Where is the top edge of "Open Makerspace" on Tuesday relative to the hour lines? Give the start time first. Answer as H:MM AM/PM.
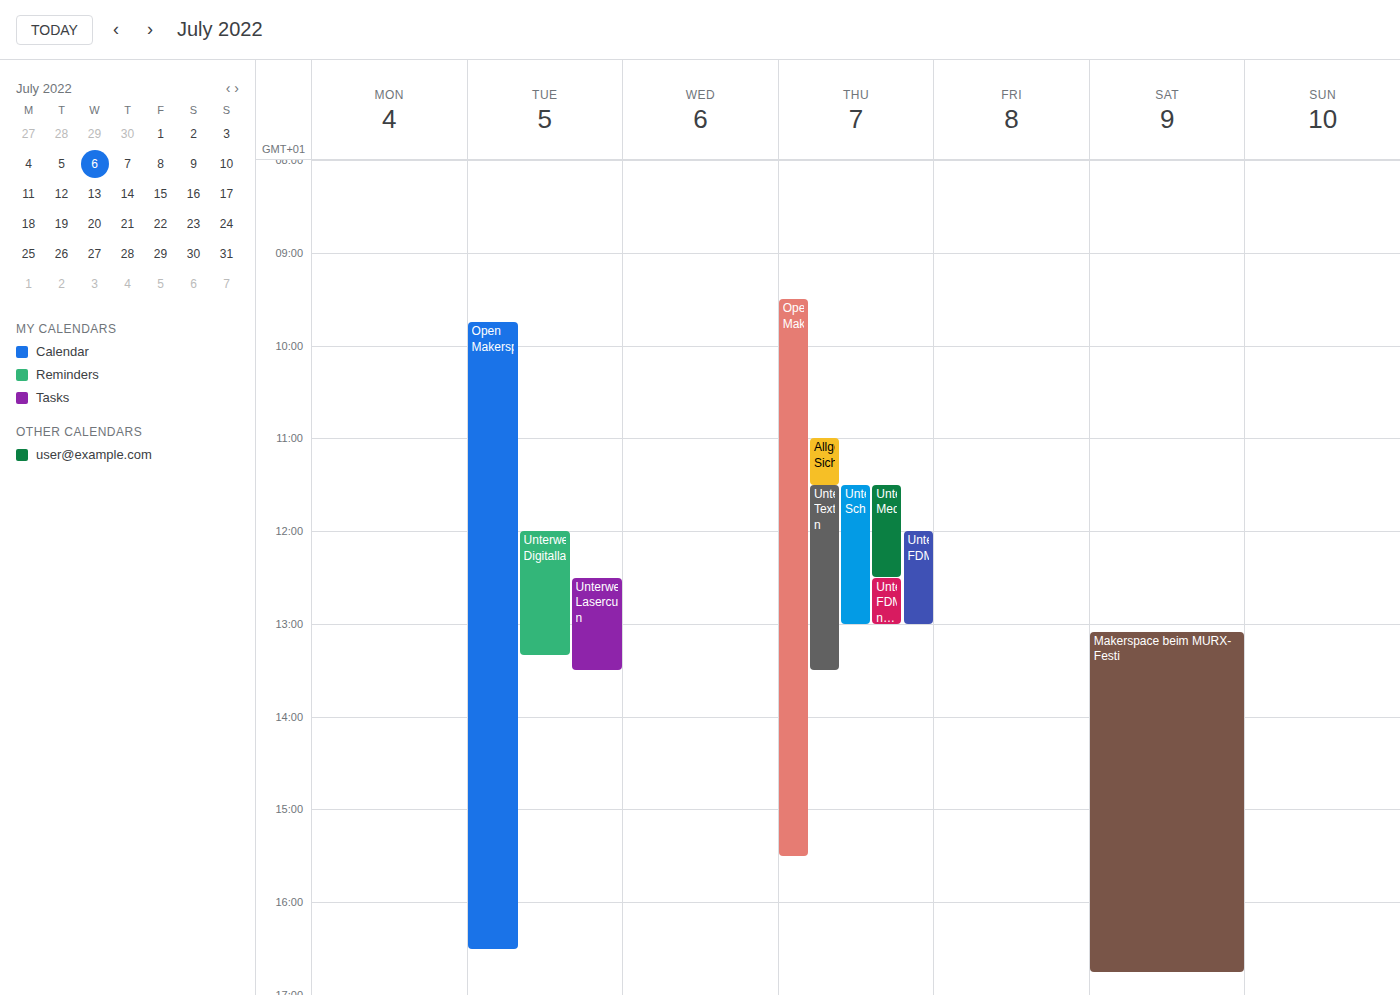
9:45 AM -- neither: three quarters of the way from the 9 AM line to the 10 AM line.